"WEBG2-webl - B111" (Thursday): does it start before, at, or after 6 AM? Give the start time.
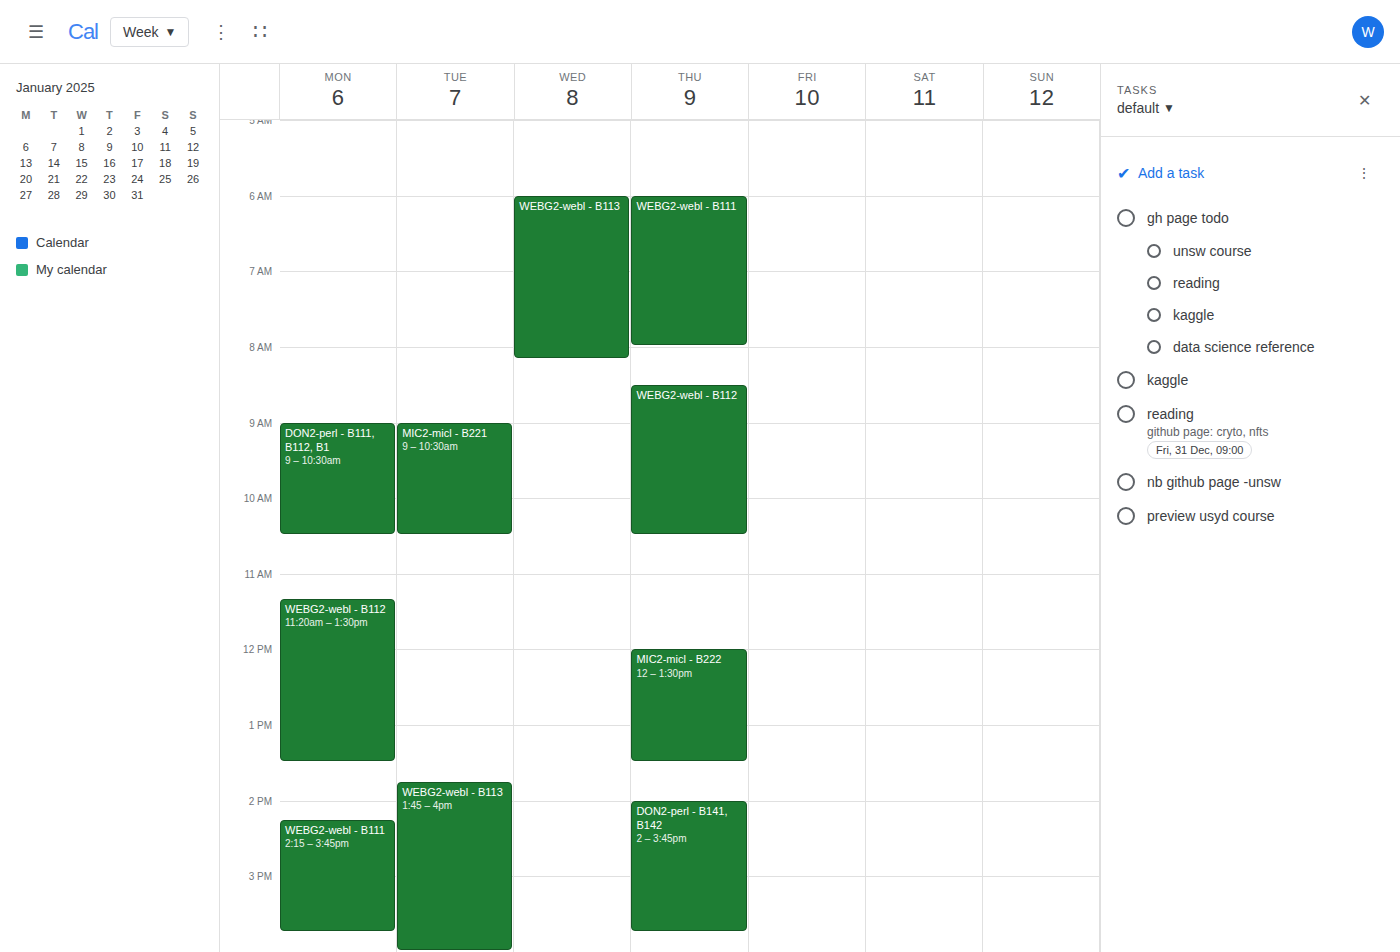
6:00 AM -- exactly at 6 AM, on the 6 AM line.